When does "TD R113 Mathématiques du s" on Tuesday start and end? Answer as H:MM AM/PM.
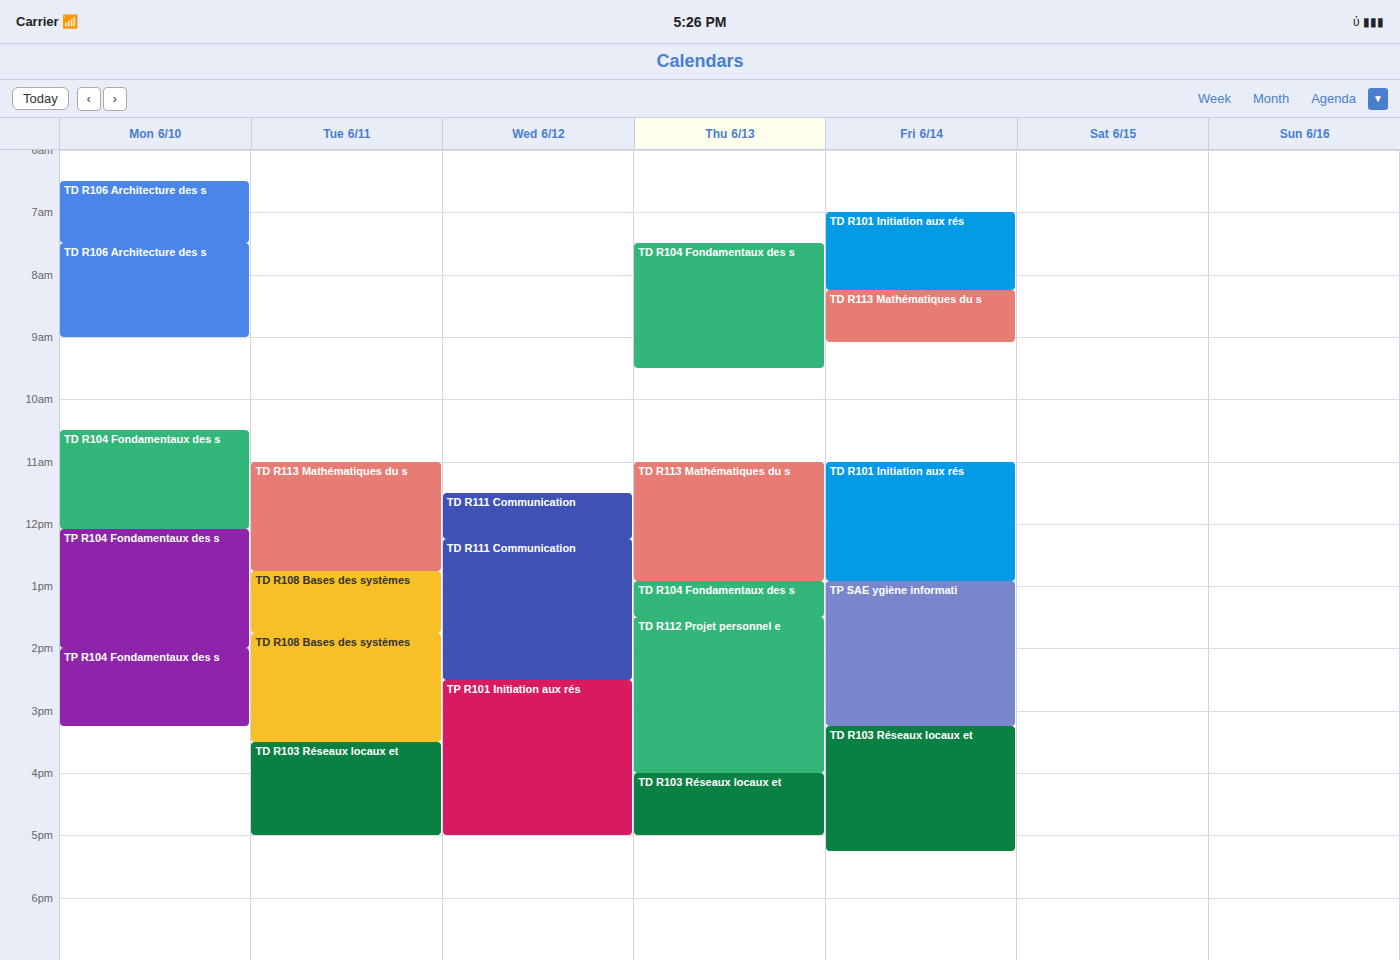
11:00 AM to 12:45 PM